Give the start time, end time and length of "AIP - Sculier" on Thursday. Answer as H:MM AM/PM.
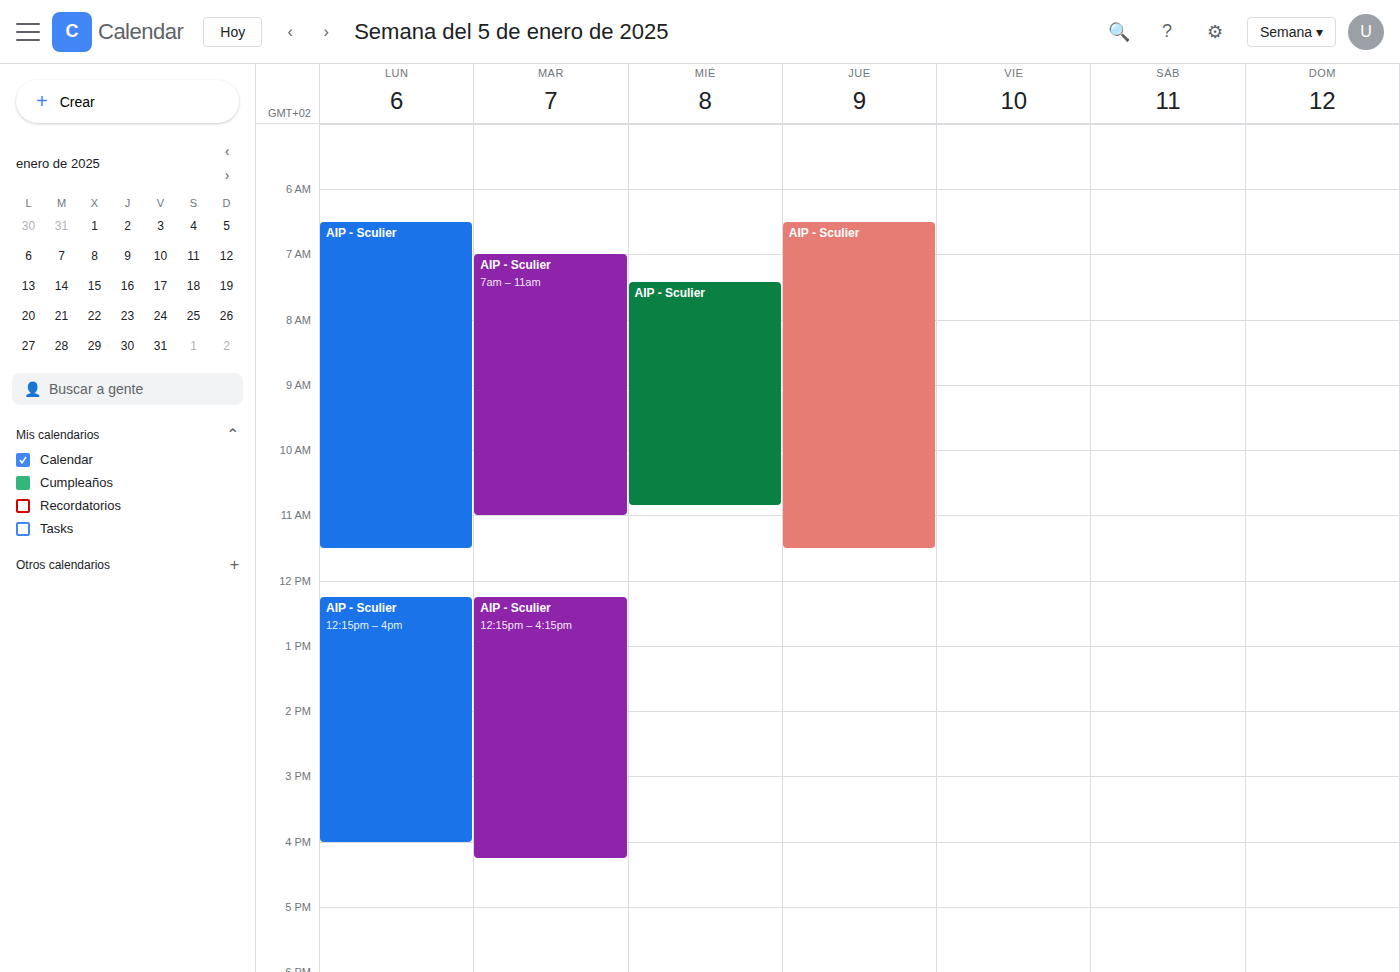
6:30 AM to 11:30 AM, 5 hours